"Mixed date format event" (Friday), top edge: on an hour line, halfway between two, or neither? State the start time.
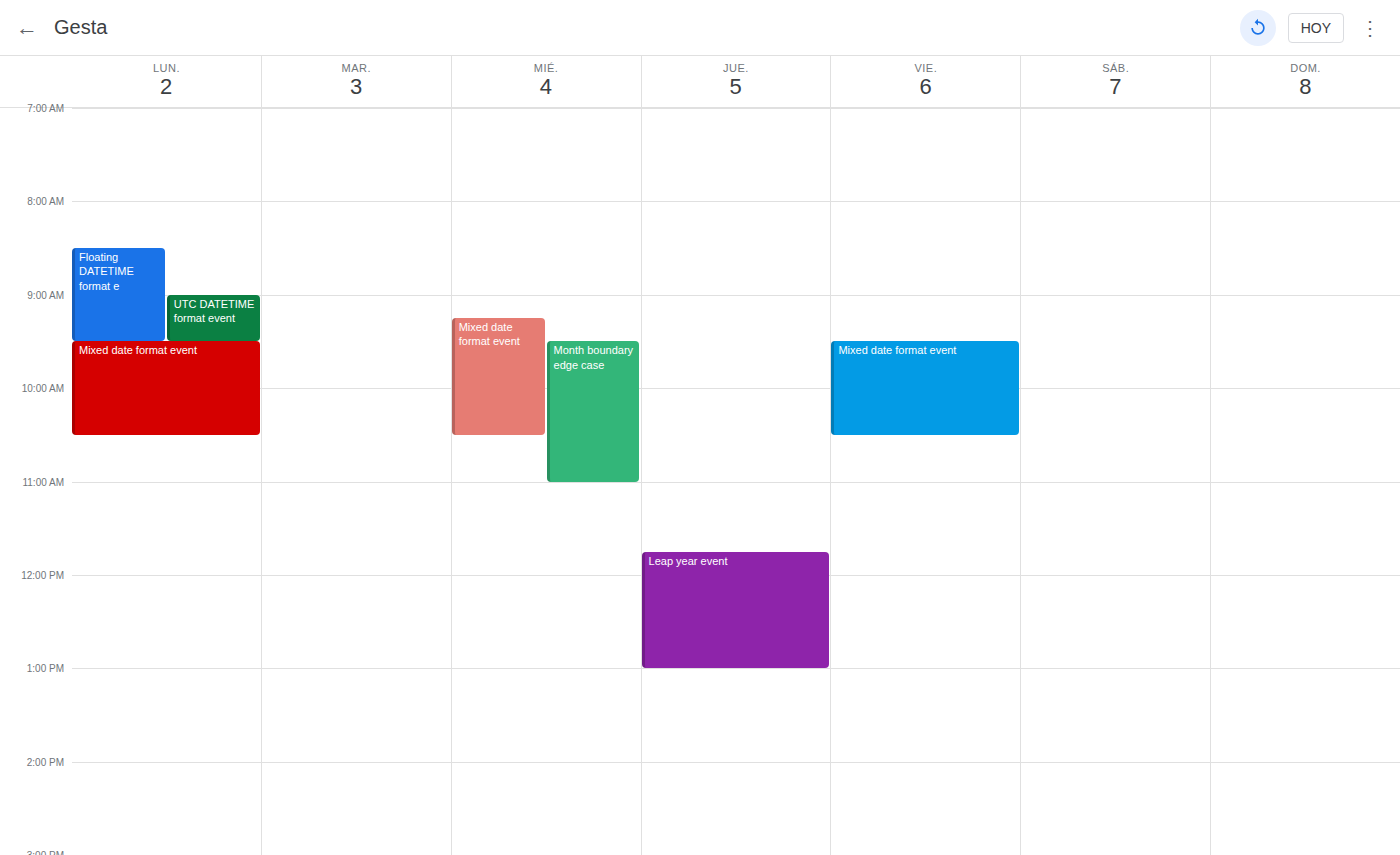
9:30 AM -- halfway between the 9 AM and 10 AM lines.